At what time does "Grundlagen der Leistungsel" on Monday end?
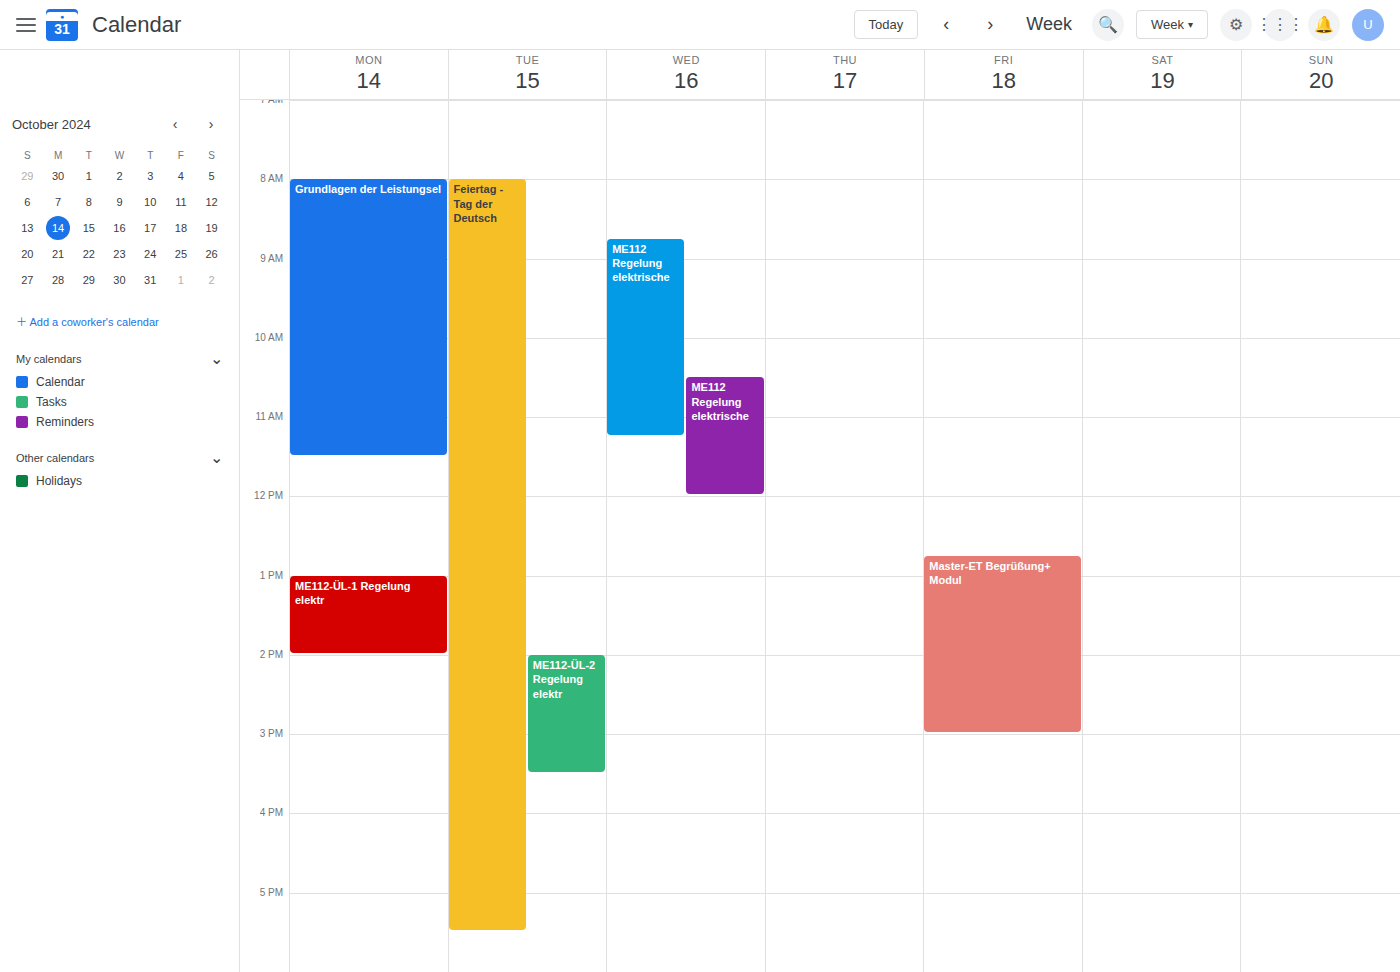
11:30 AM